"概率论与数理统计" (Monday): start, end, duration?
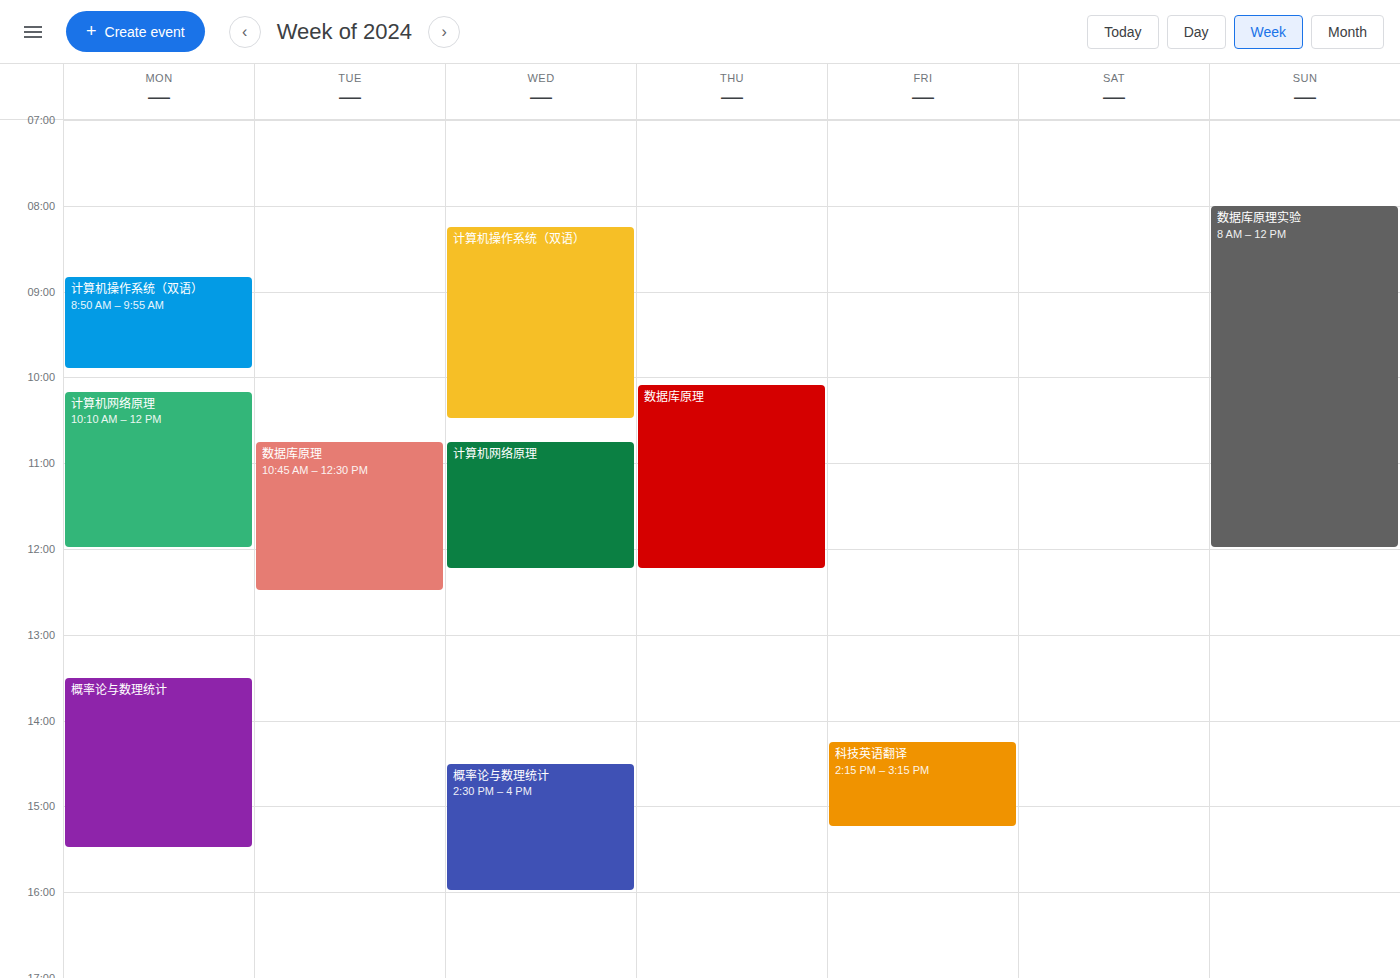
1:30 PM to 3:30 PM, 2 hours